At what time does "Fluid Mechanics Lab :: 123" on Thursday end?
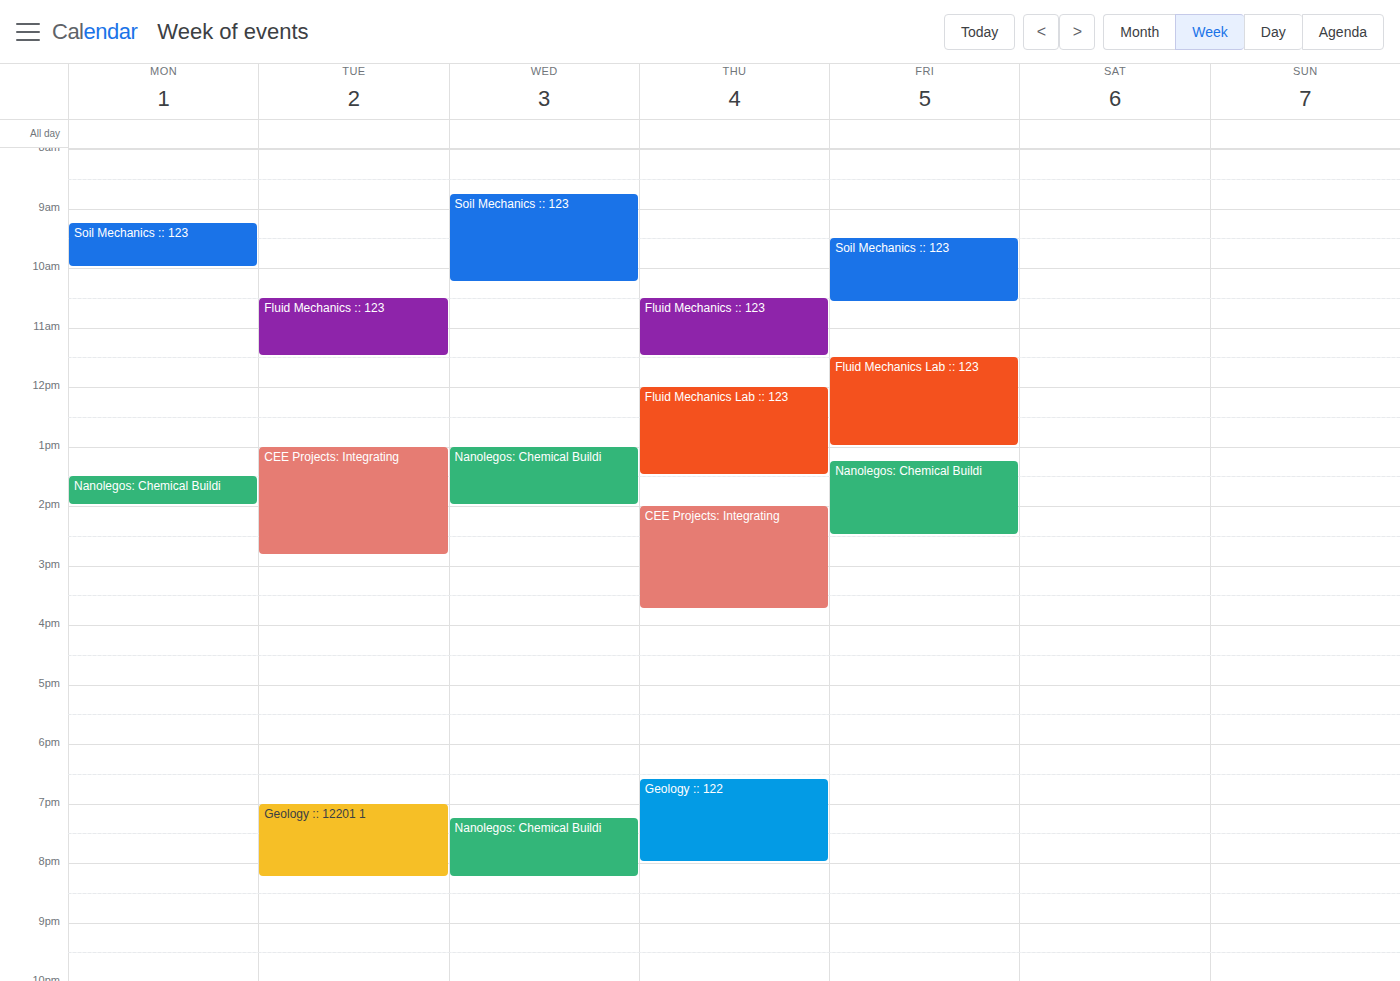
13:30